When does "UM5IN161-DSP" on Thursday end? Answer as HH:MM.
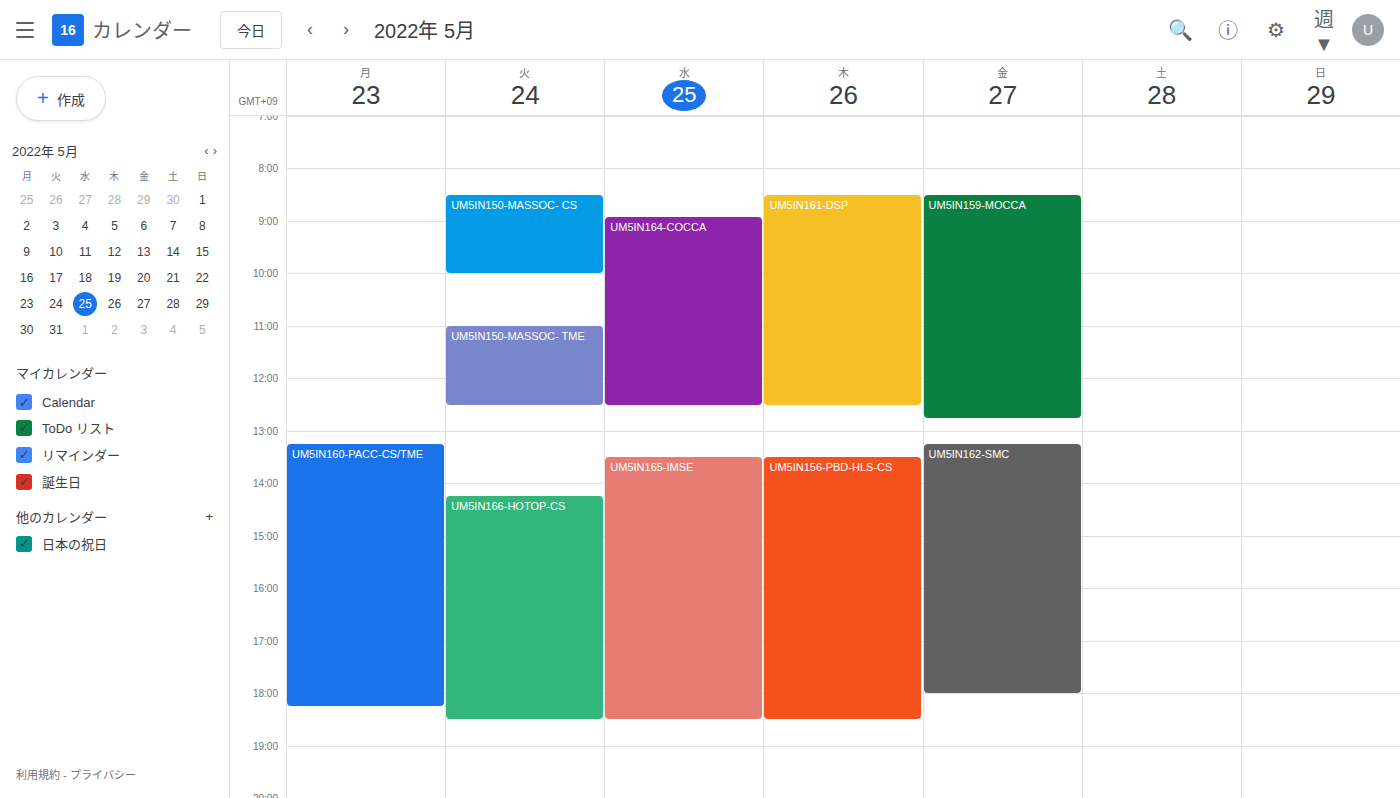
12:30